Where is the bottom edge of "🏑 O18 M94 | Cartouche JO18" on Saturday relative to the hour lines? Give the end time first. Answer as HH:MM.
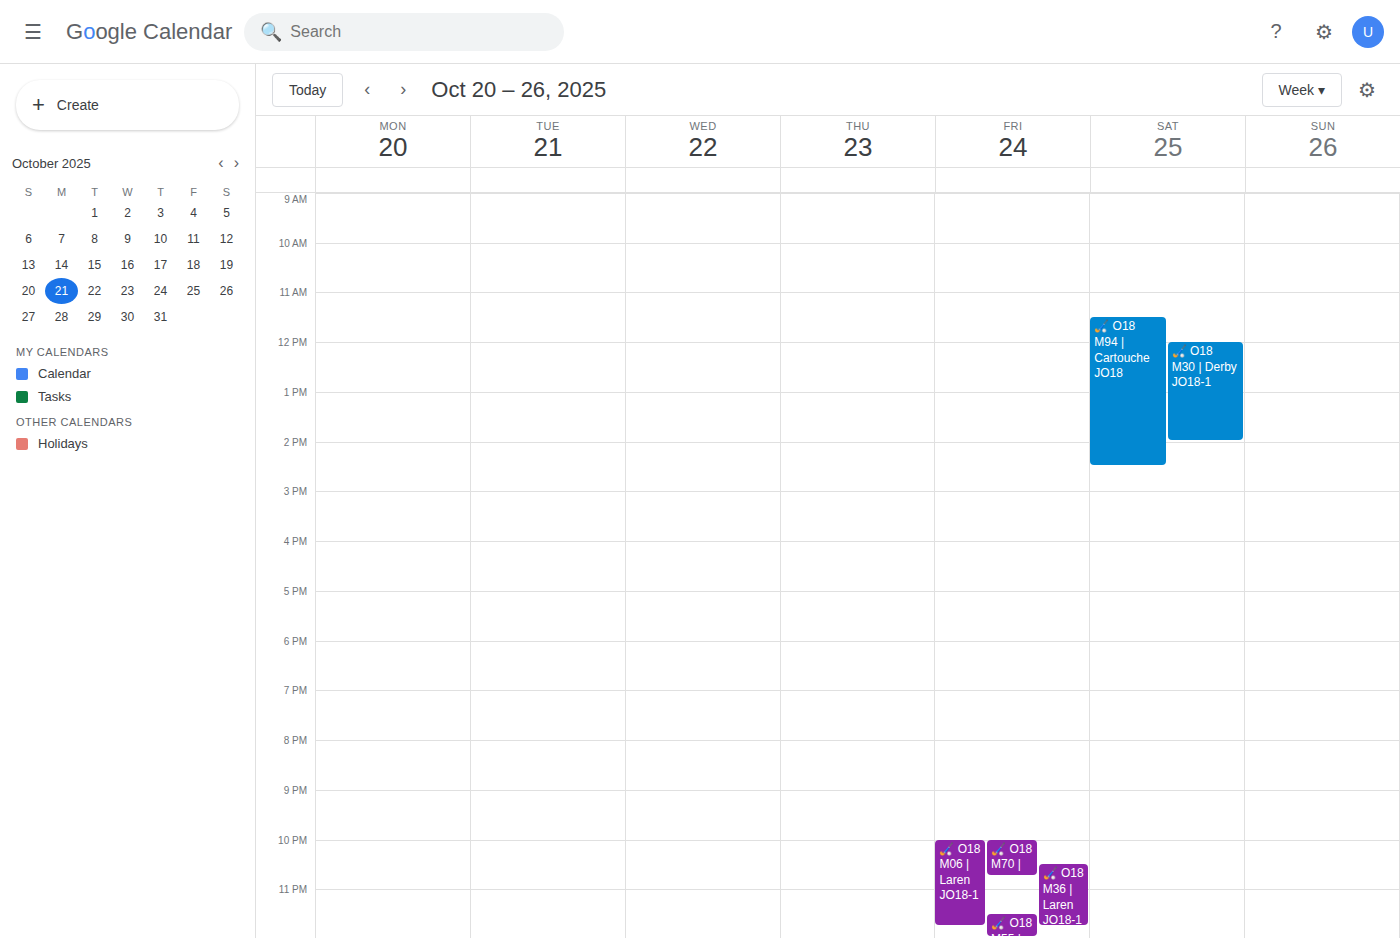
14:30 -- halfway between the 14:00 and 15:00 lines.